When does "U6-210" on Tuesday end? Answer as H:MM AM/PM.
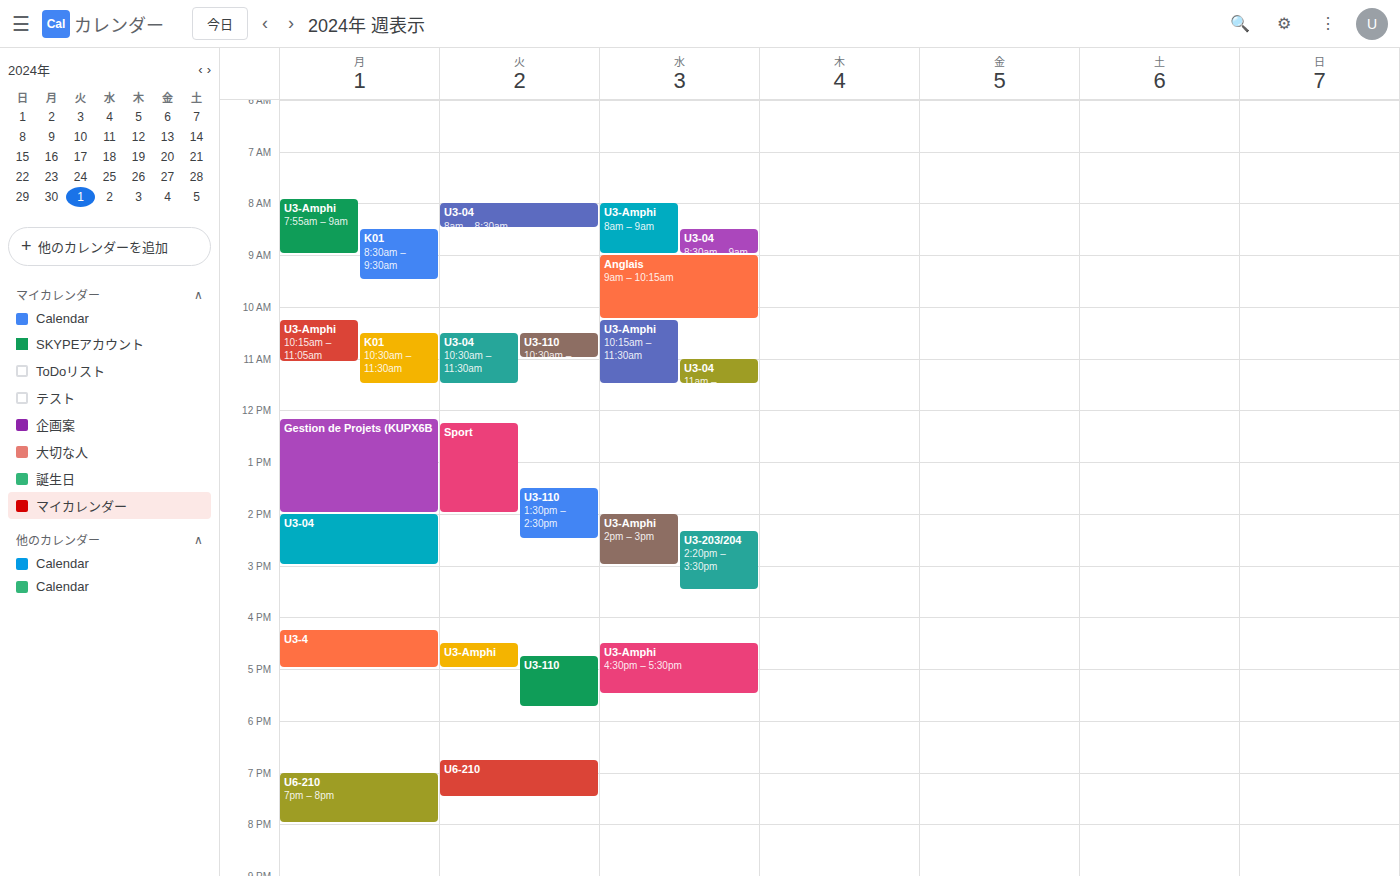
7:30 PM